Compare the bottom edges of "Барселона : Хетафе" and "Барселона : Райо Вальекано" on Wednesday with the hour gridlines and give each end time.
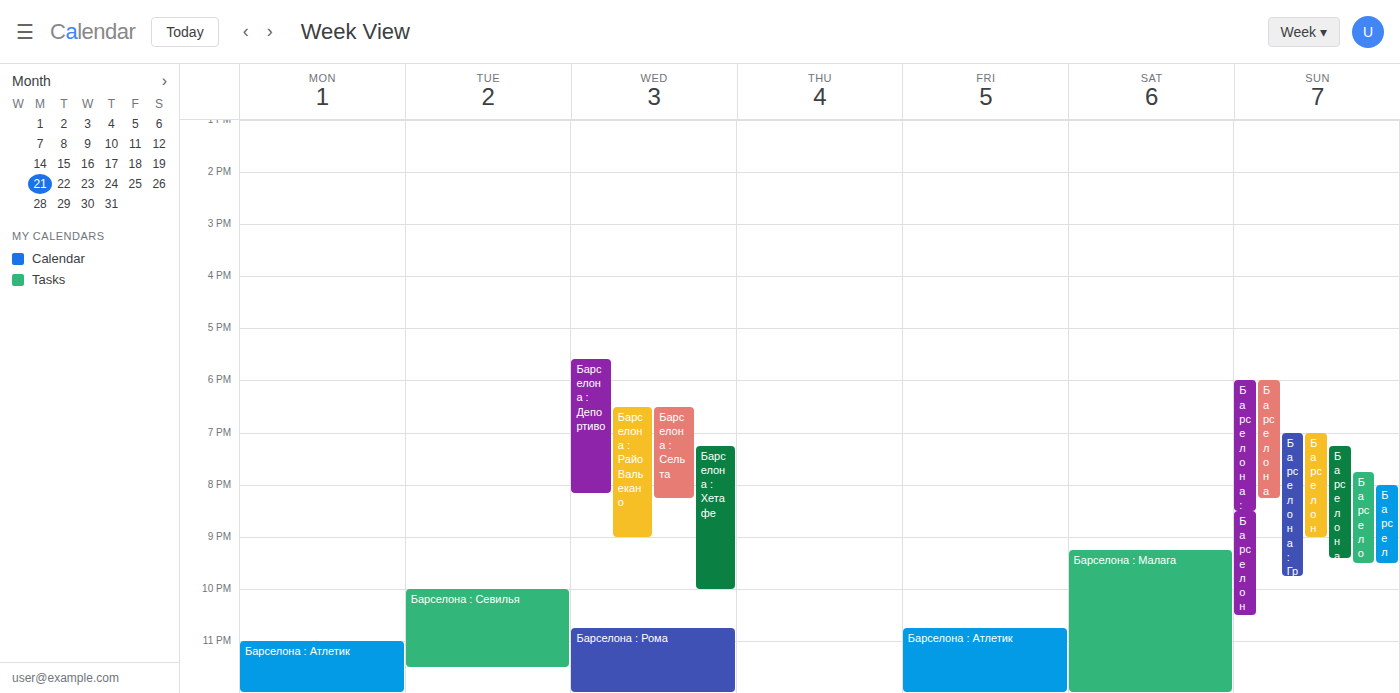
"Барселона : Хетафе": 10:00 PM, exactly on the 10 PM line. "Барселона : Райо Вальекано": 9:00 PM, exactly on the 9 PM line.